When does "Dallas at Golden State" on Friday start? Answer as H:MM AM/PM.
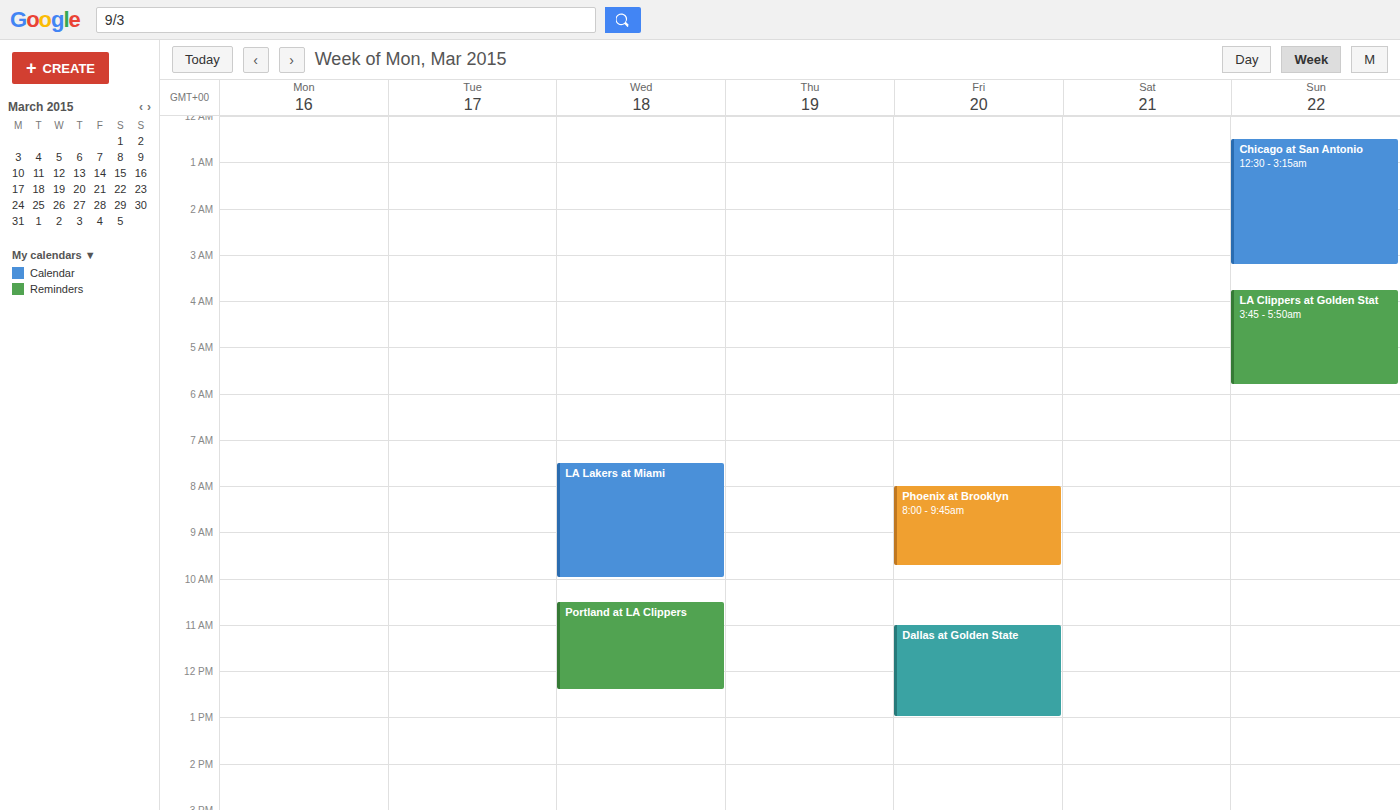
11:00 AM